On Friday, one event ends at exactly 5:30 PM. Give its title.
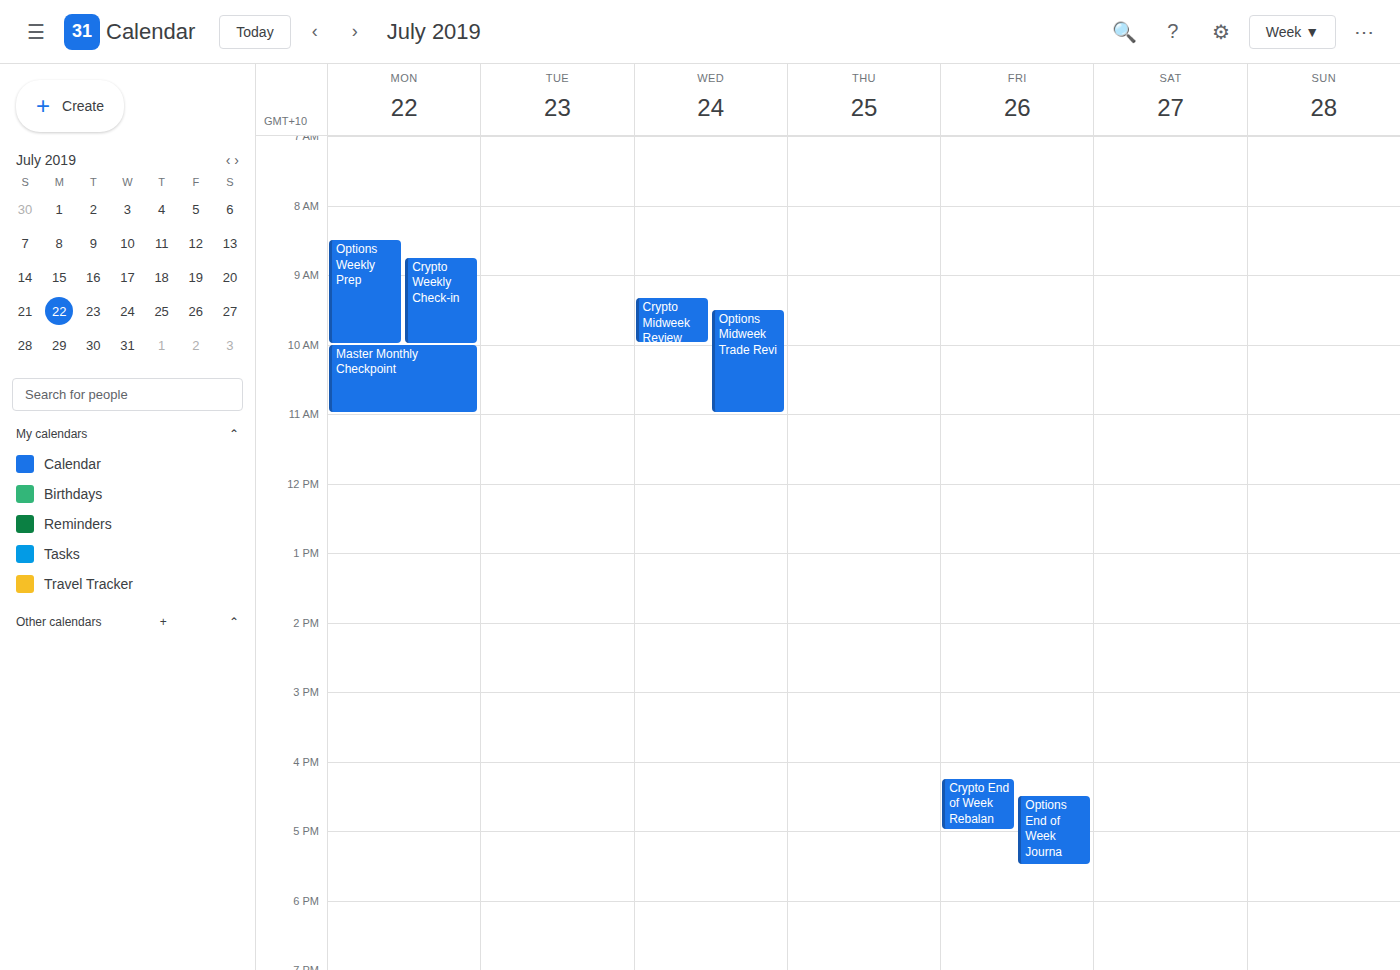
"Options End of Week Journa"